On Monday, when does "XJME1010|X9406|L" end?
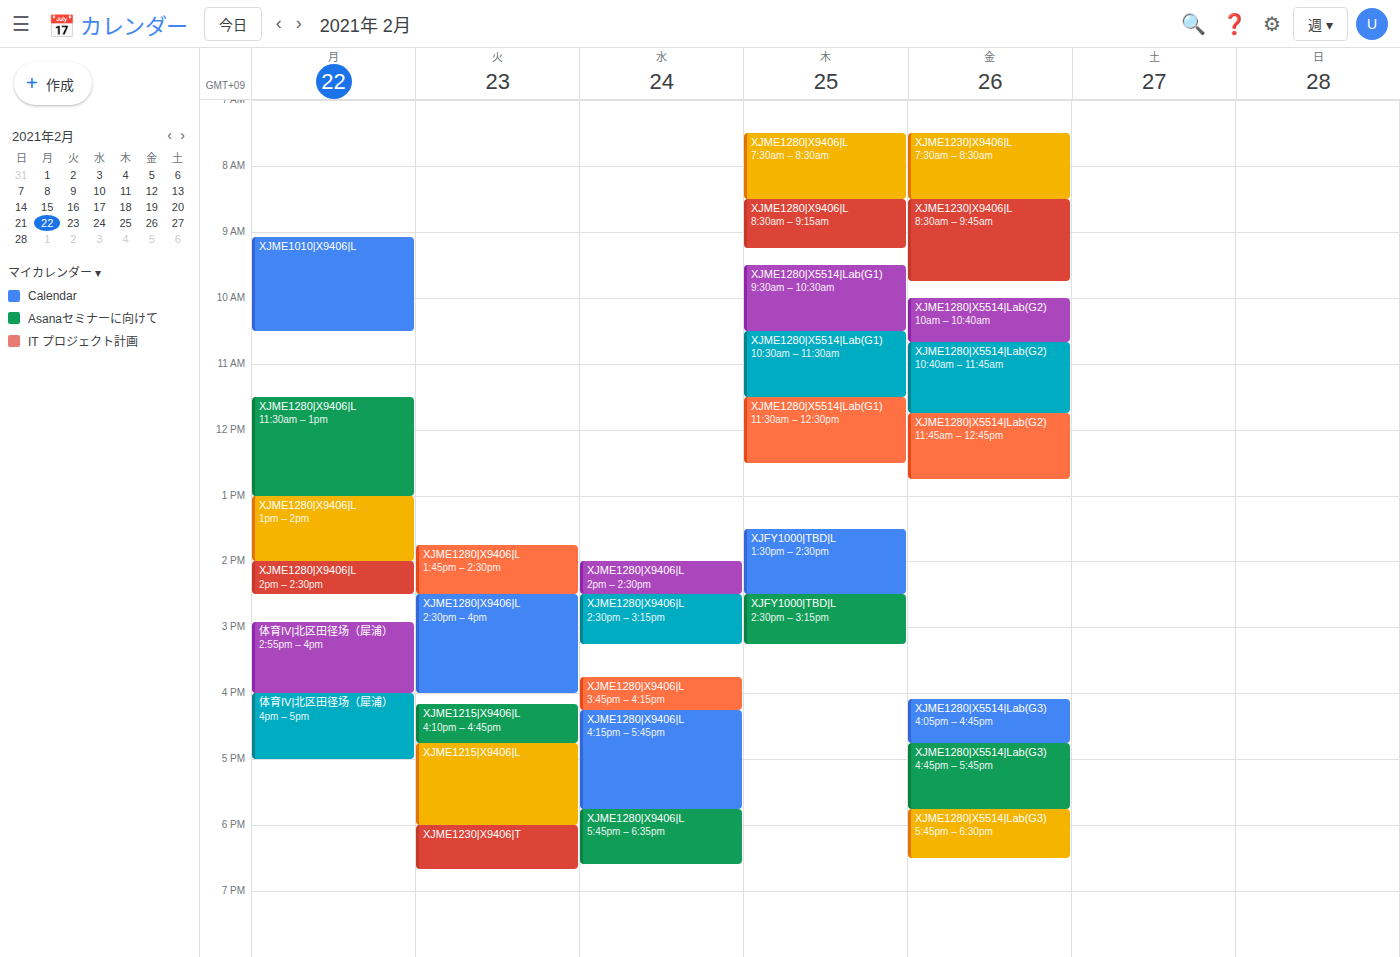
10:30 AM